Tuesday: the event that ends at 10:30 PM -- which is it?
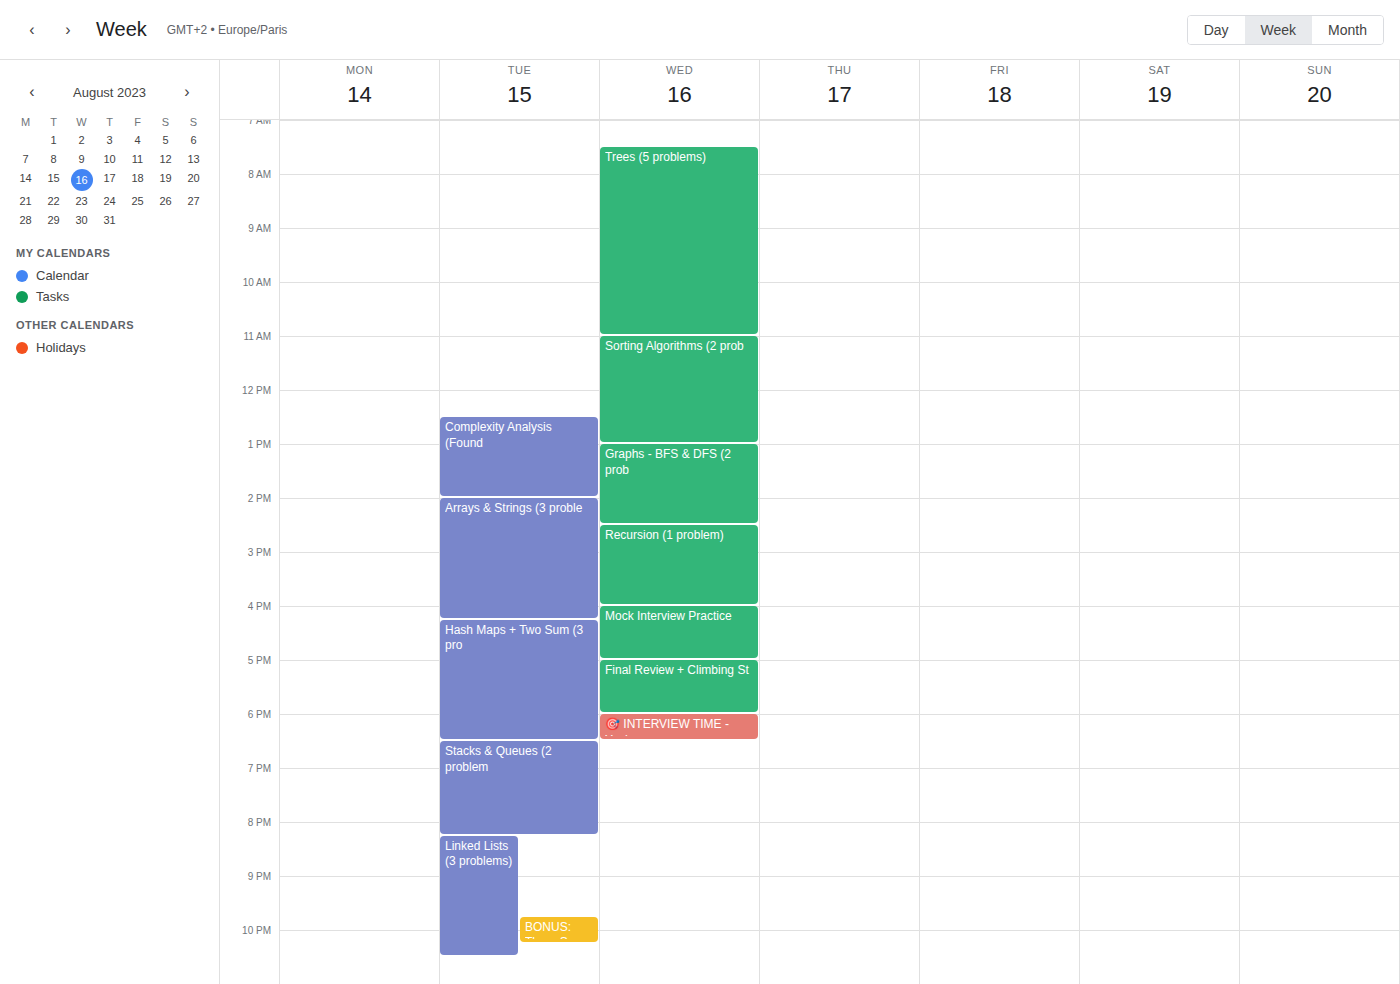
"Linked Lists (3 problems)"